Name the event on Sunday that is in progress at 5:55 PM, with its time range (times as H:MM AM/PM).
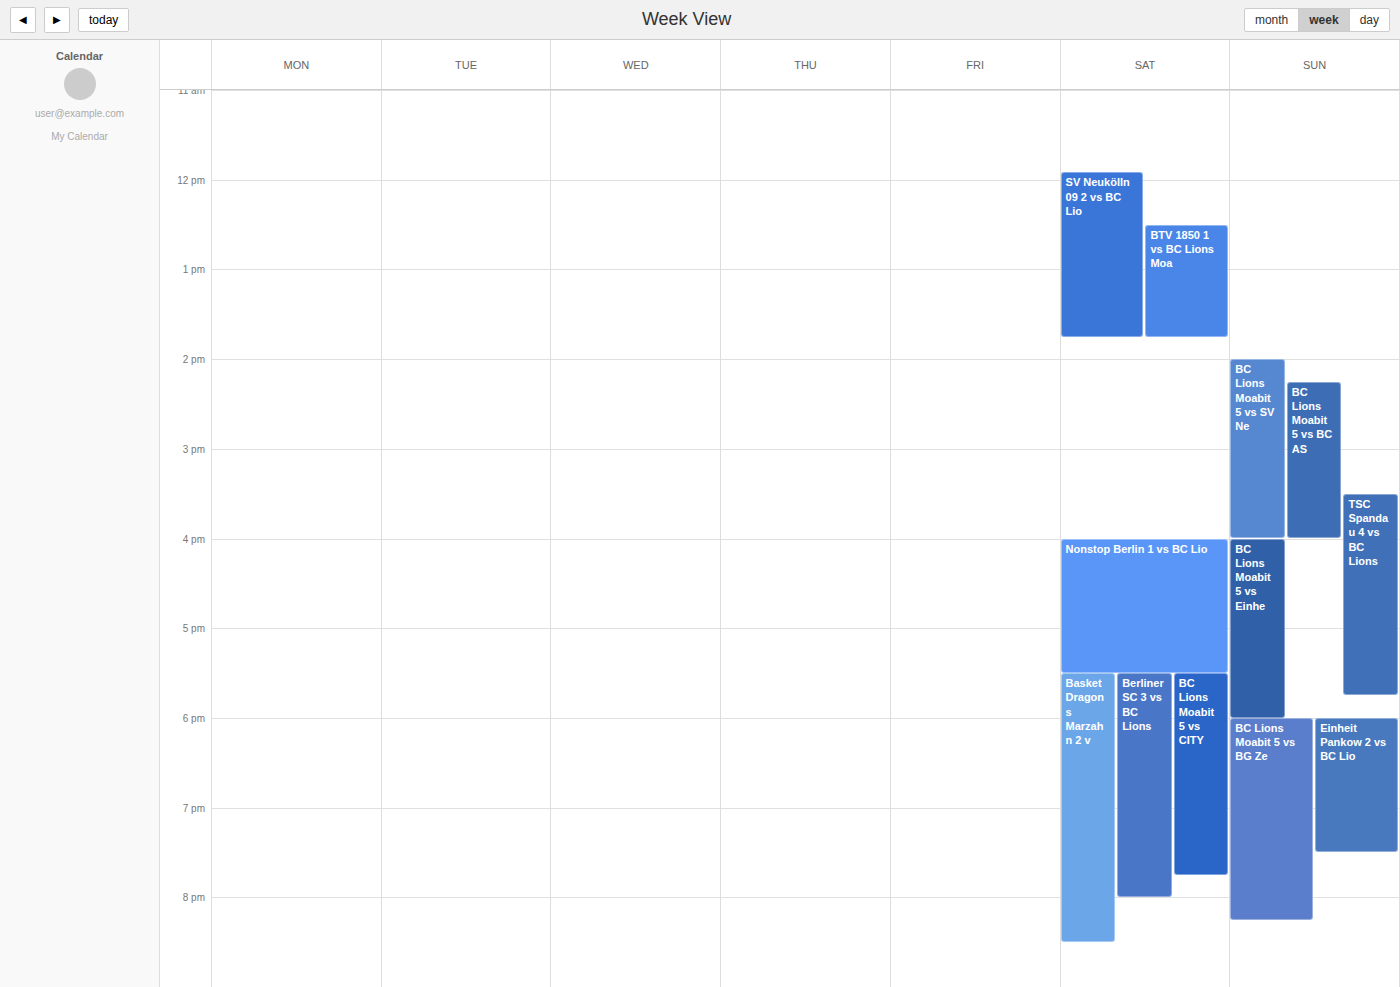
"BC Lions Moabit 5 vs Einhe", 4:00 PM to 6:00 PM